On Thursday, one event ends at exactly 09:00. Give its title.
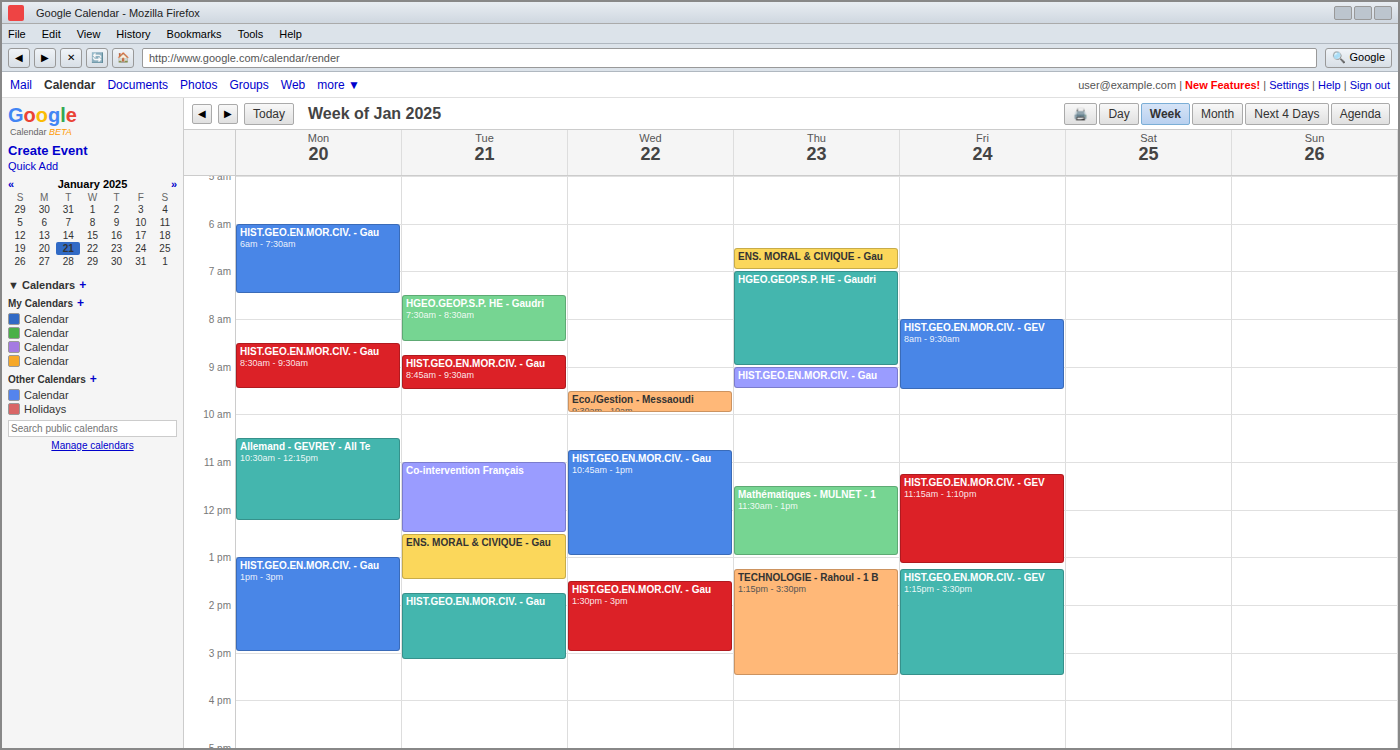
"HGEO.GEOP.S.P. HE - Gaudri"